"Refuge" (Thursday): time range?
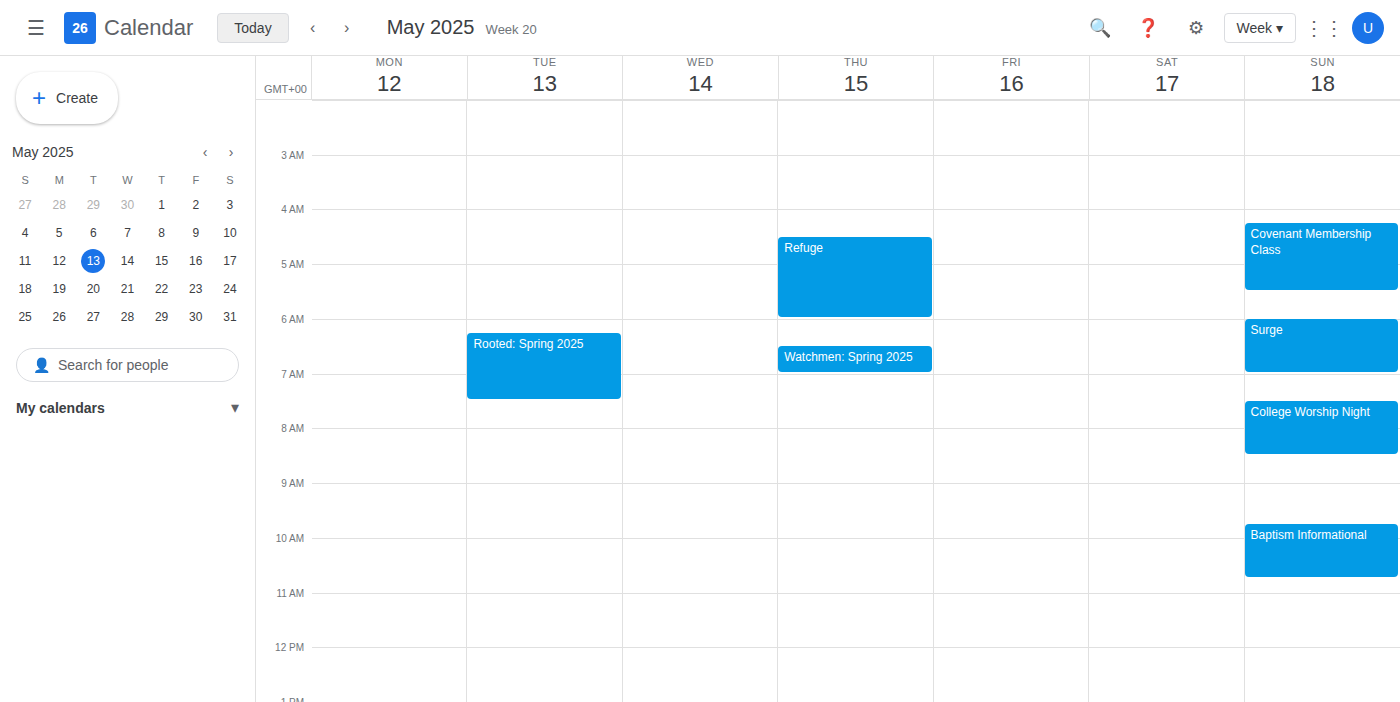
04:30 to 06:00